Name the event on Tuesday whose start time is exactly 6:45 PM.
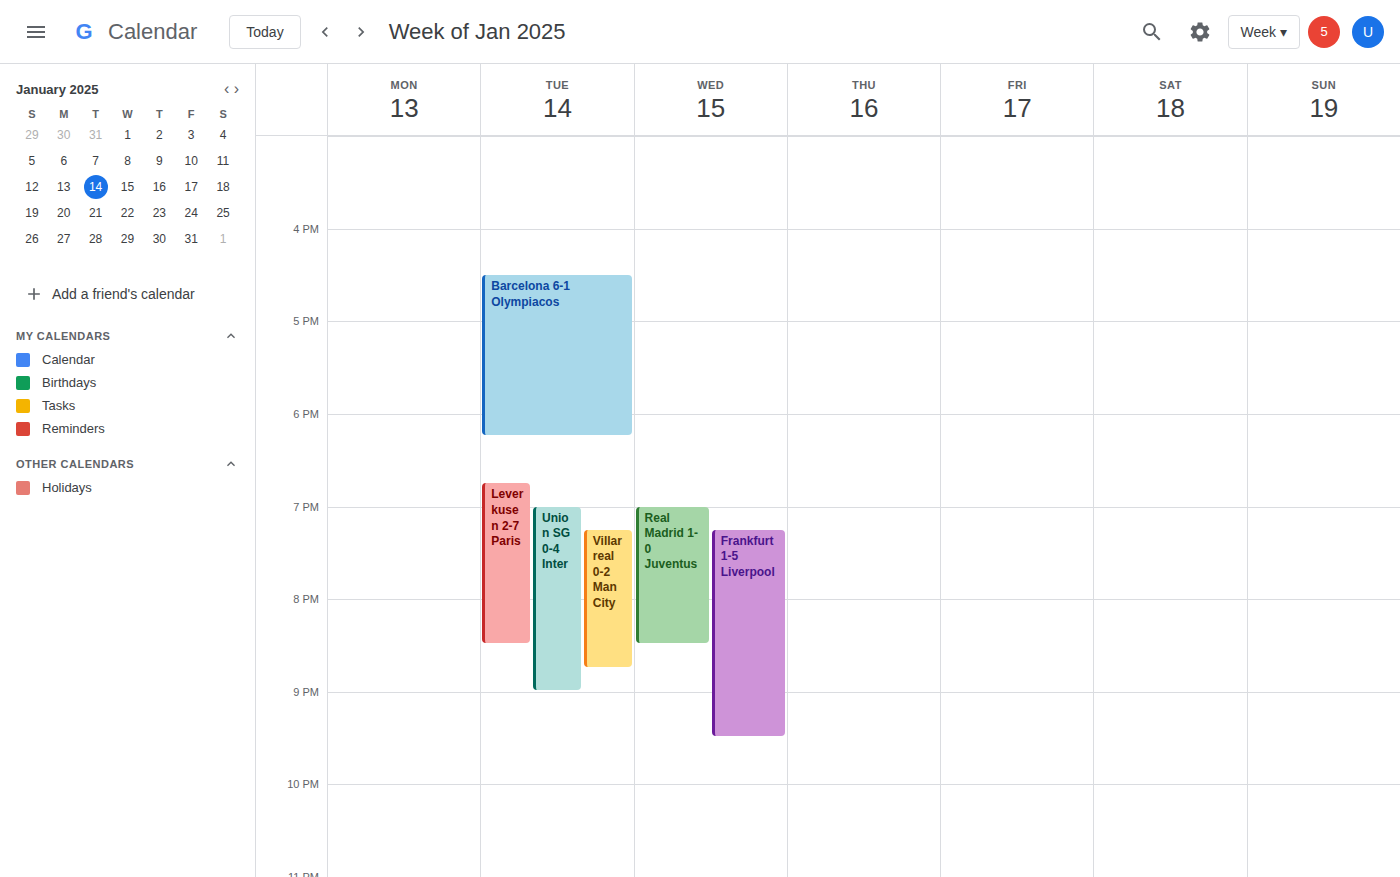
"Leverkusen 2-7 Paris"